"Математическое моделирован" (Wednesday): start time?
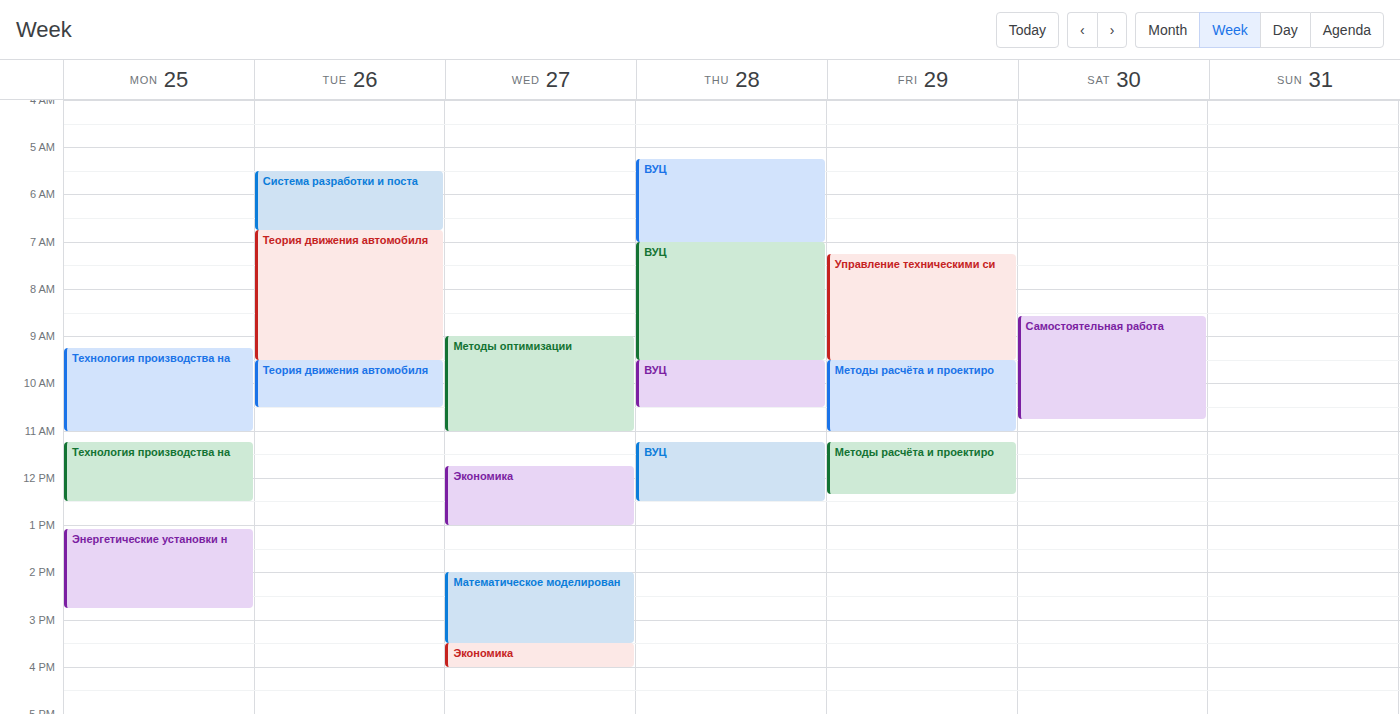
2:00 PM